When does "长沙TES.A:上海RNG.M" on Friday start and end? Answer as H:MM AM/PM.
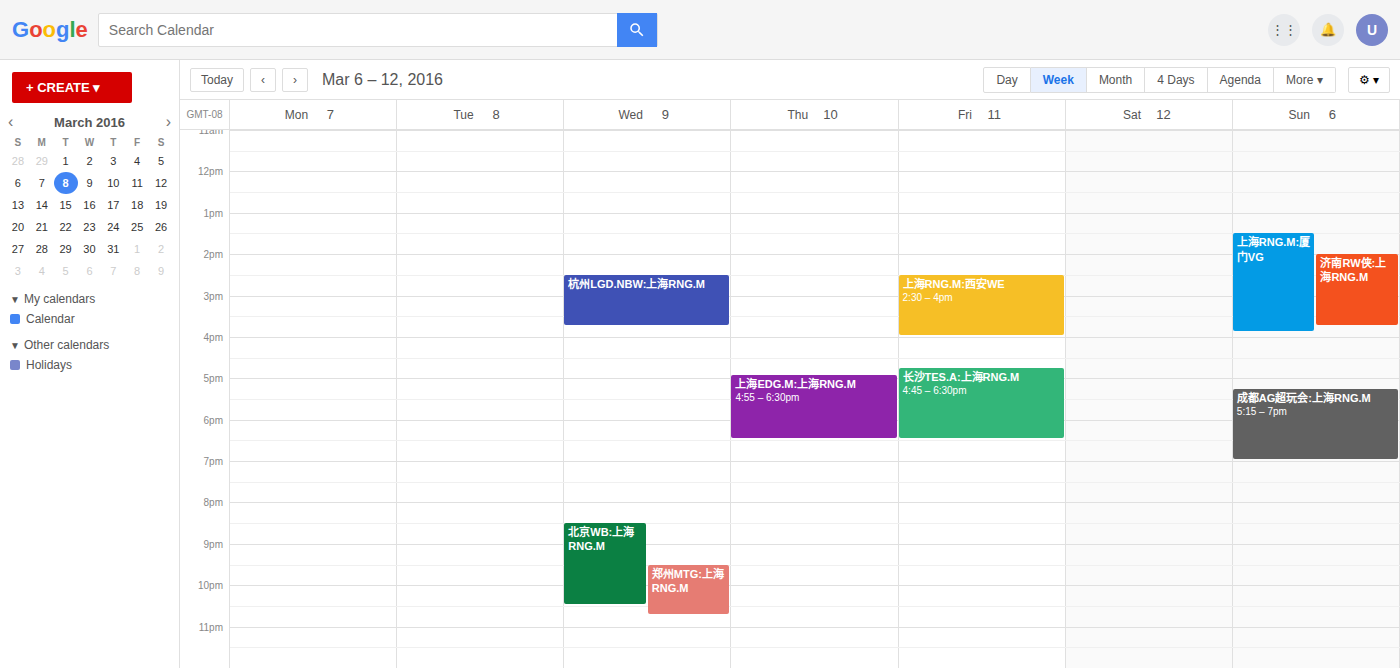
4:45 PM to 6:30 PM